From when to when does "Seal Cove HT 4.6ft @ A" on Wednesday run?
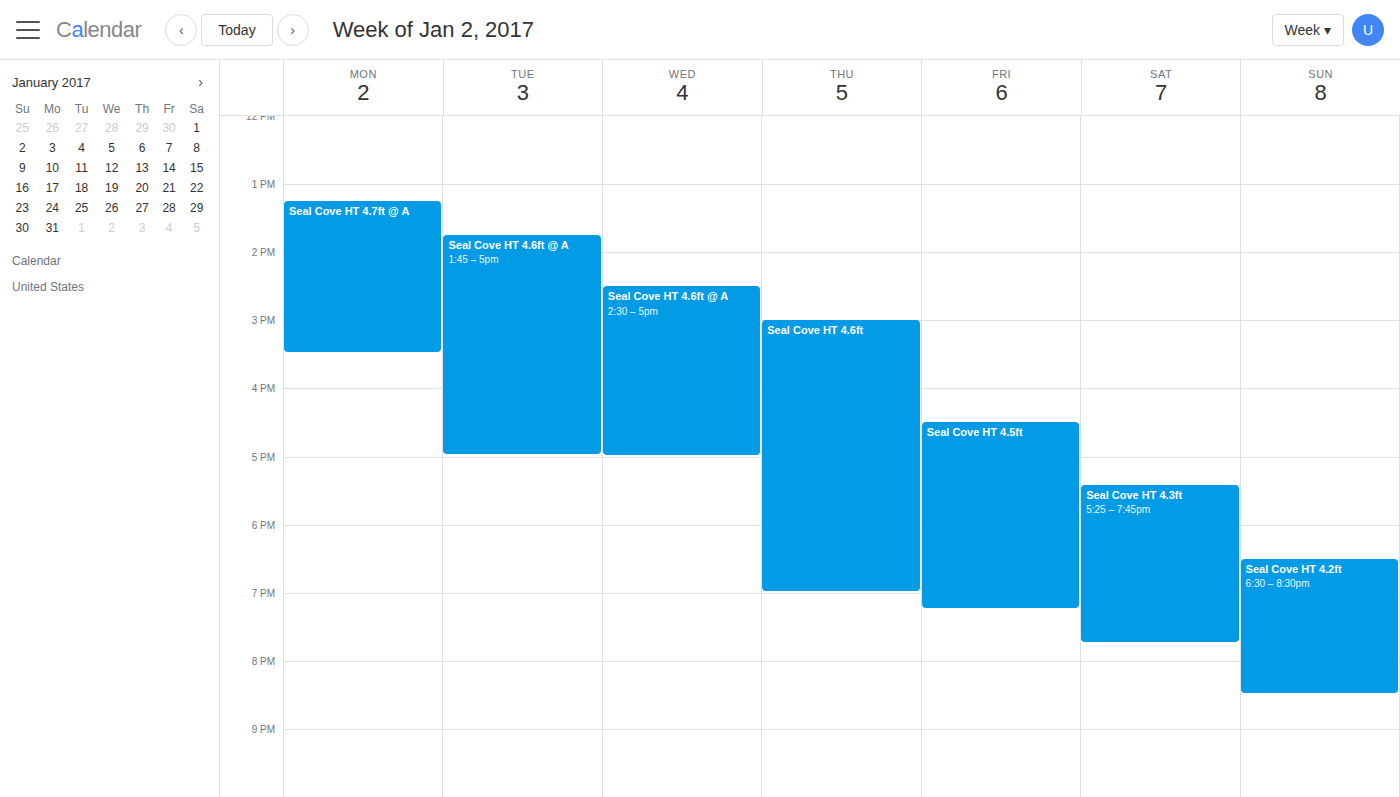
2:30 PM to 5:00 PM